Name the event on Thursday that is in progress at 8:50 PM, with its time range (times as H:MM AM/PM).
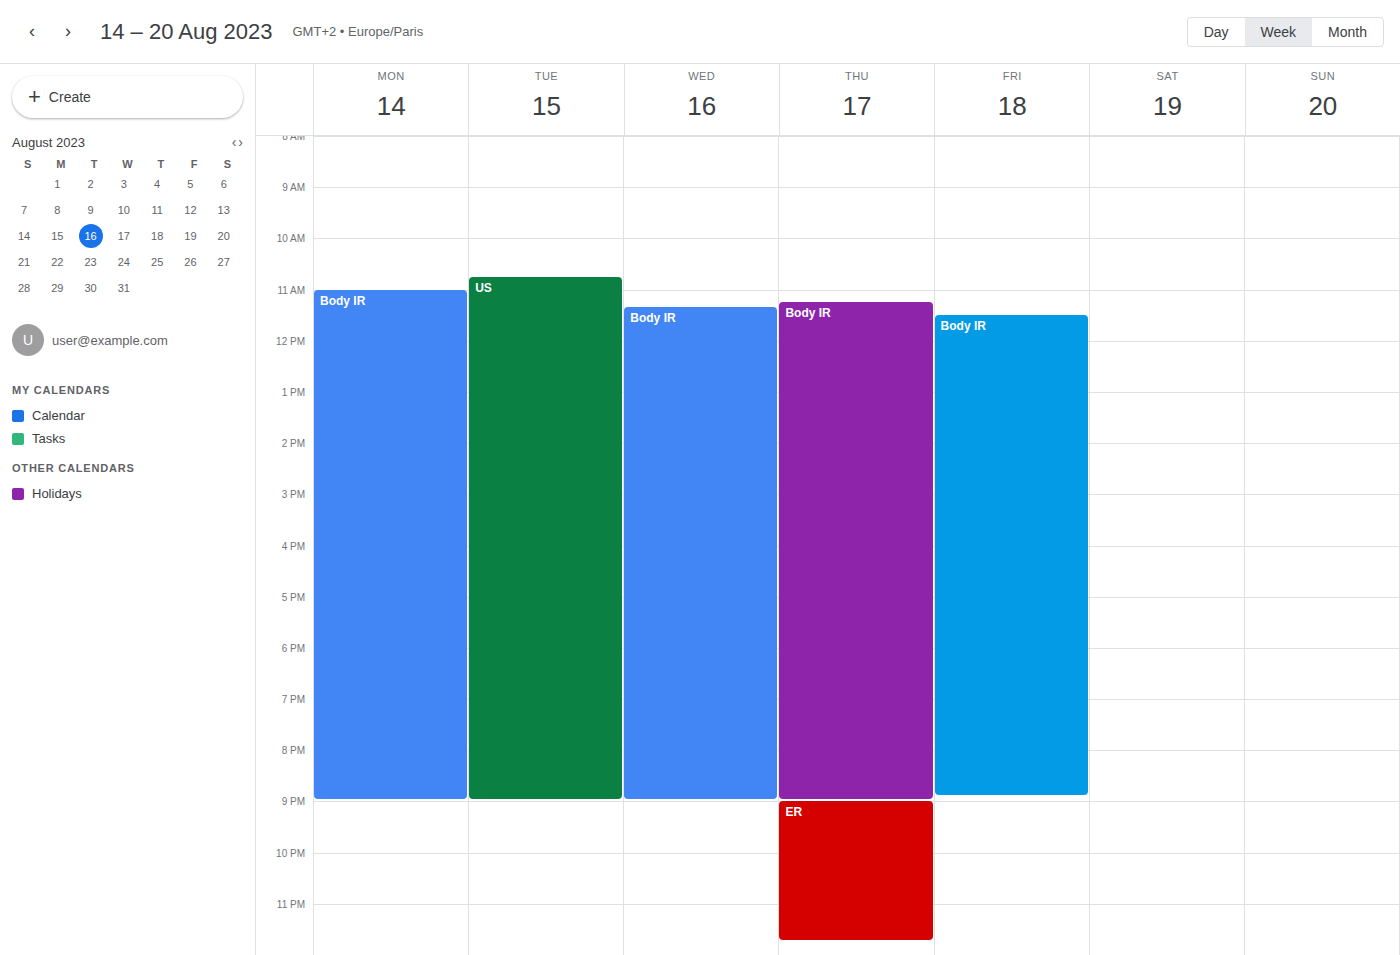
"Body IR", 11:15 AM to 9:00 PM